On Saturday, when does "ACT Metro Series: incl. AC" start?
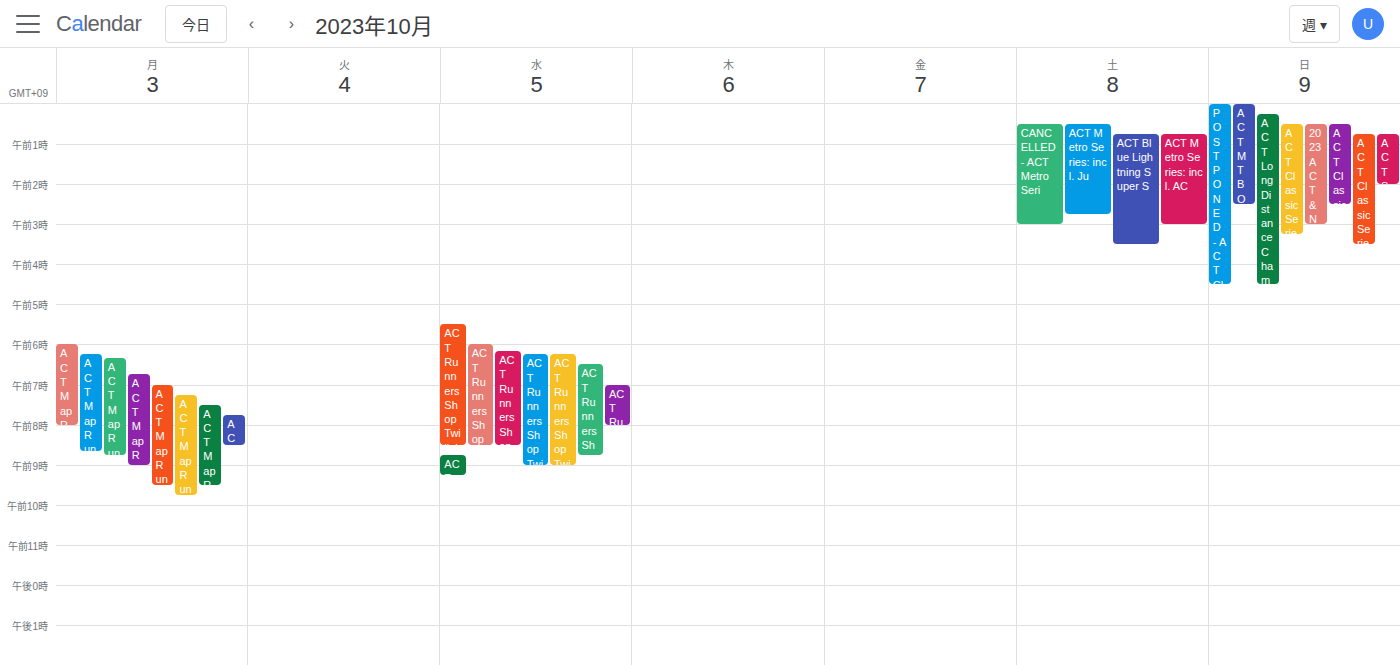
12:45 AM